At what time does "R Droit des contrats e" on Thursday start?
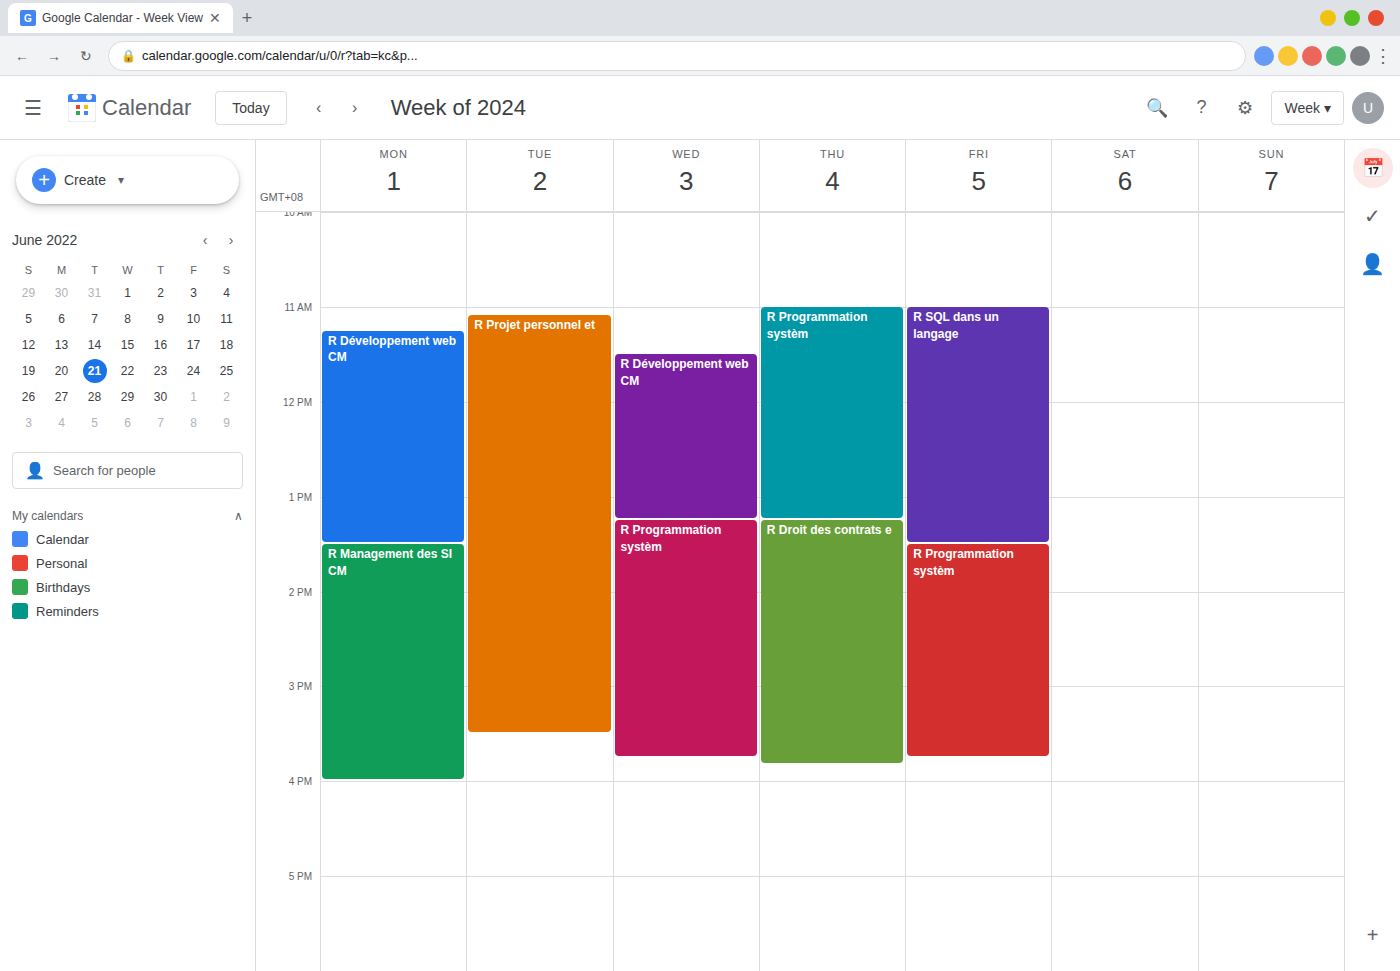
13:15